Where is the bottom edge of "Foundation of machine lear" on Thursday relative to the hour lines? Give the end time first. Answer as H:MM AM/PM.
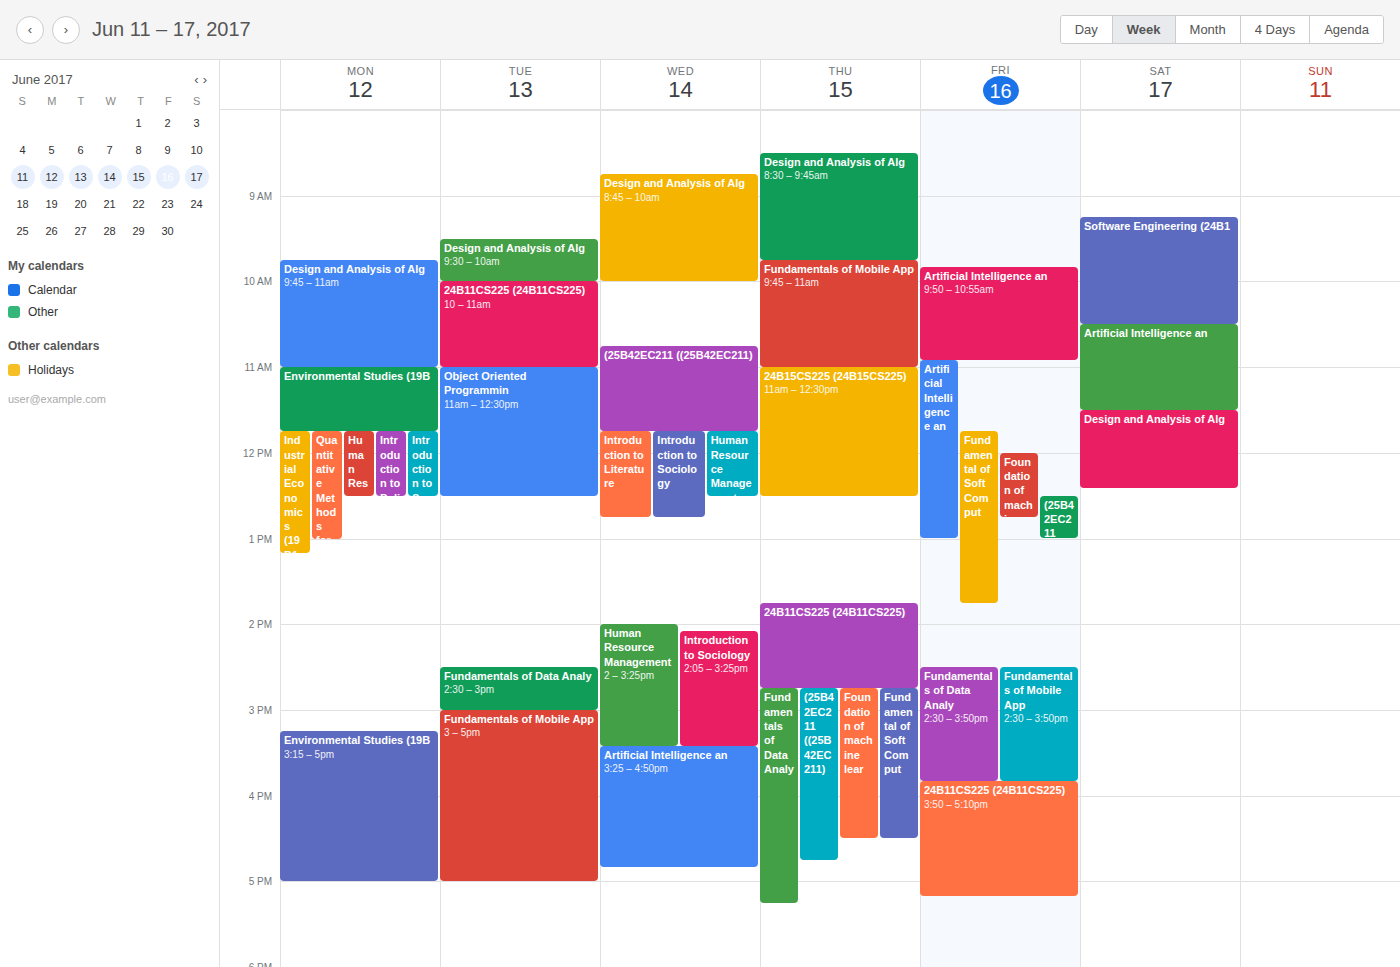
4:30 PM -- halfway between the 4 PM and 5 PM lines.